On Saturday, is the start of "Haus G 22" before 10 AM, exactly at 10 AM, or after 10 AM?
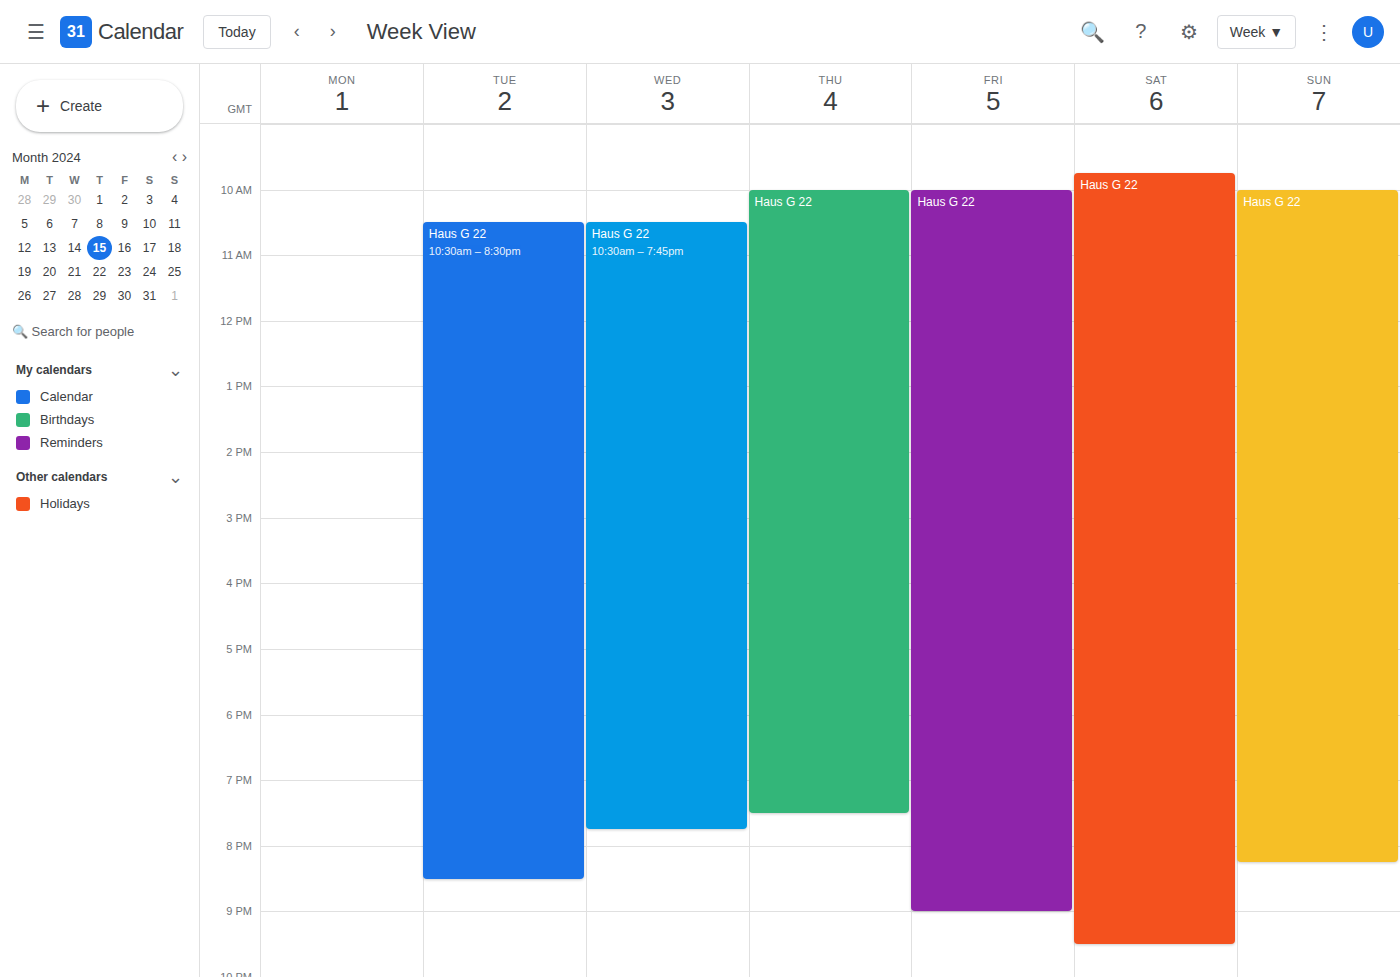
9:45 AM -- before 10 AM, 15 minutes above the 10 AM line.